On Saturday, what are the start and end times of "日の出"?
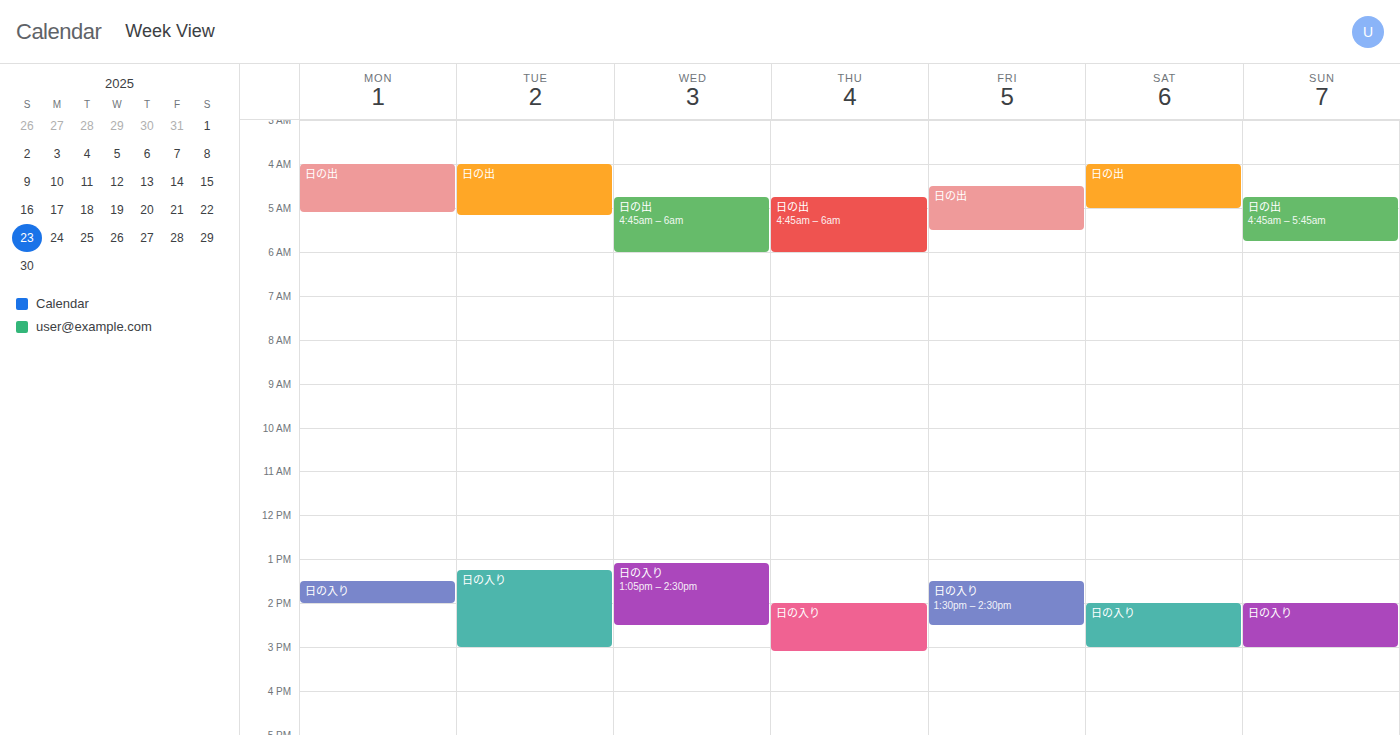
4:00 AM to 5:00 AM